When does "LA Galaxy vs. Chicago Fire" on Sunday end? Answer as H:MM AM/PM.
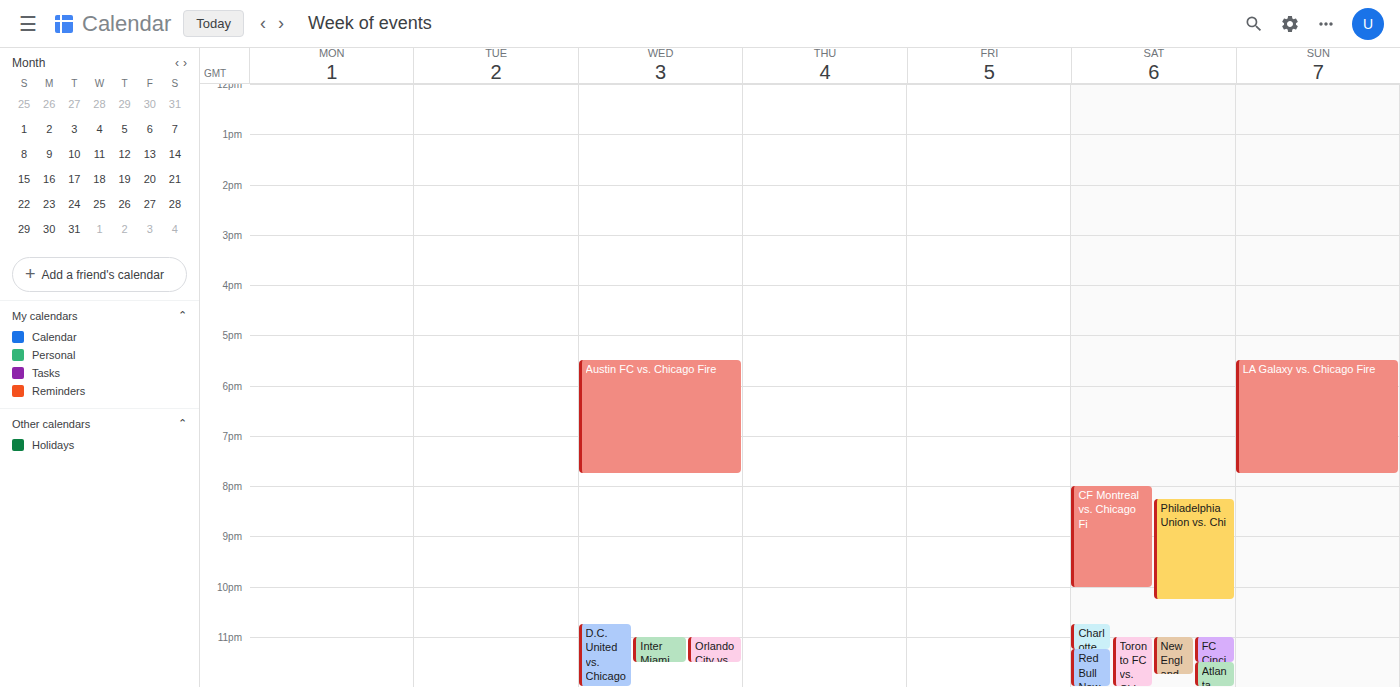
7:45 PM